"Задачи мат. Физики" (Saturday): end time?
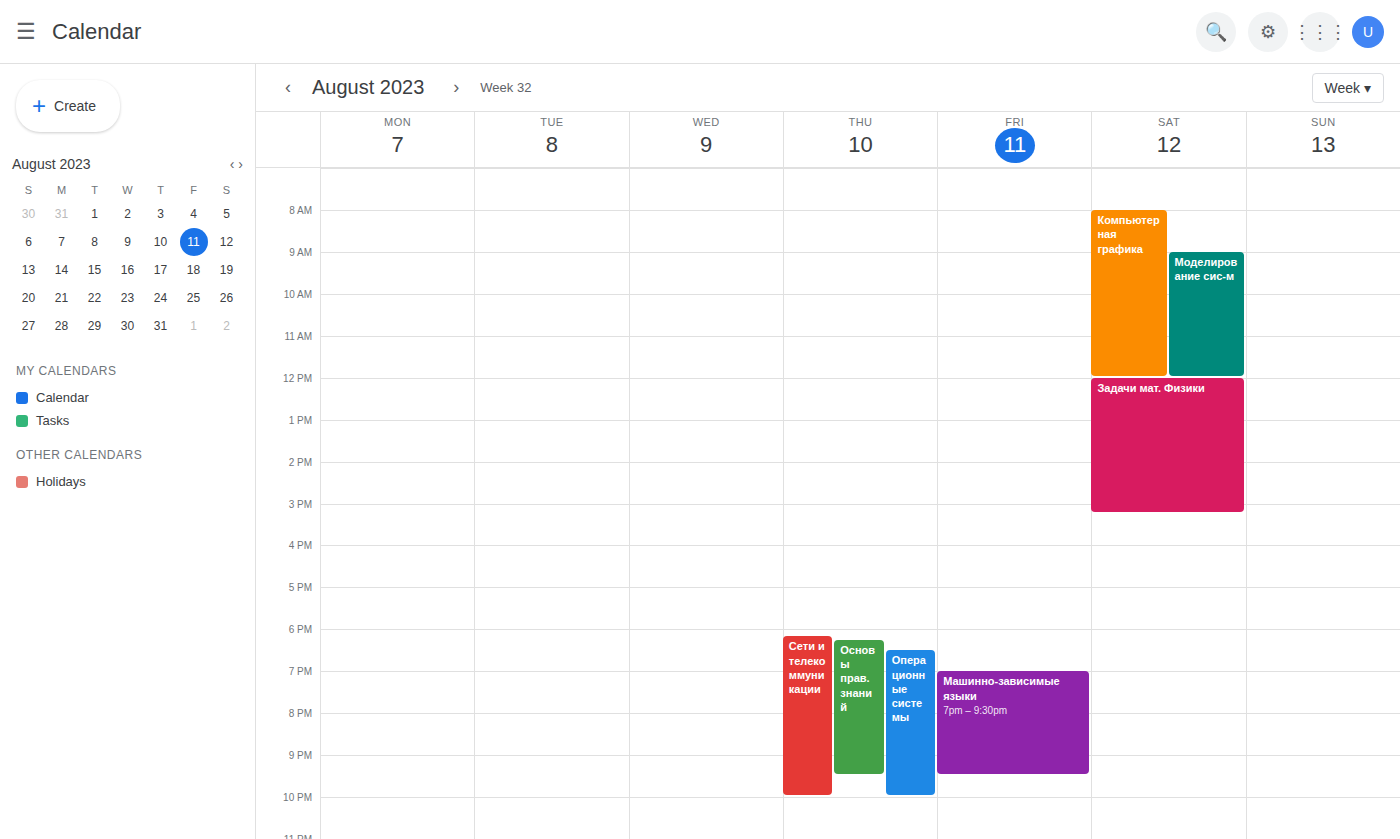
3:15 PM